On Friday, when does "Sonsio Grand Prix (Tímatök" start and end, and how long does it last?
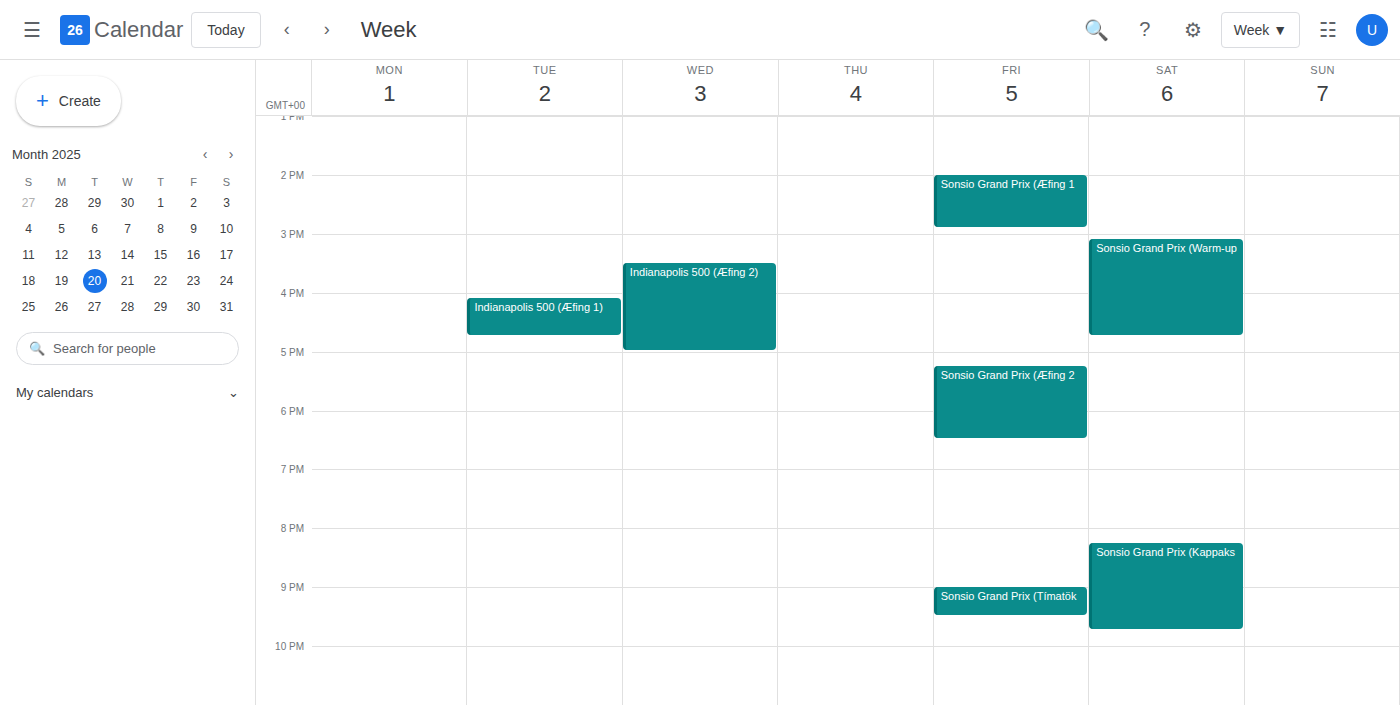
9:00 PM to 9:30 PM, 30 minutes